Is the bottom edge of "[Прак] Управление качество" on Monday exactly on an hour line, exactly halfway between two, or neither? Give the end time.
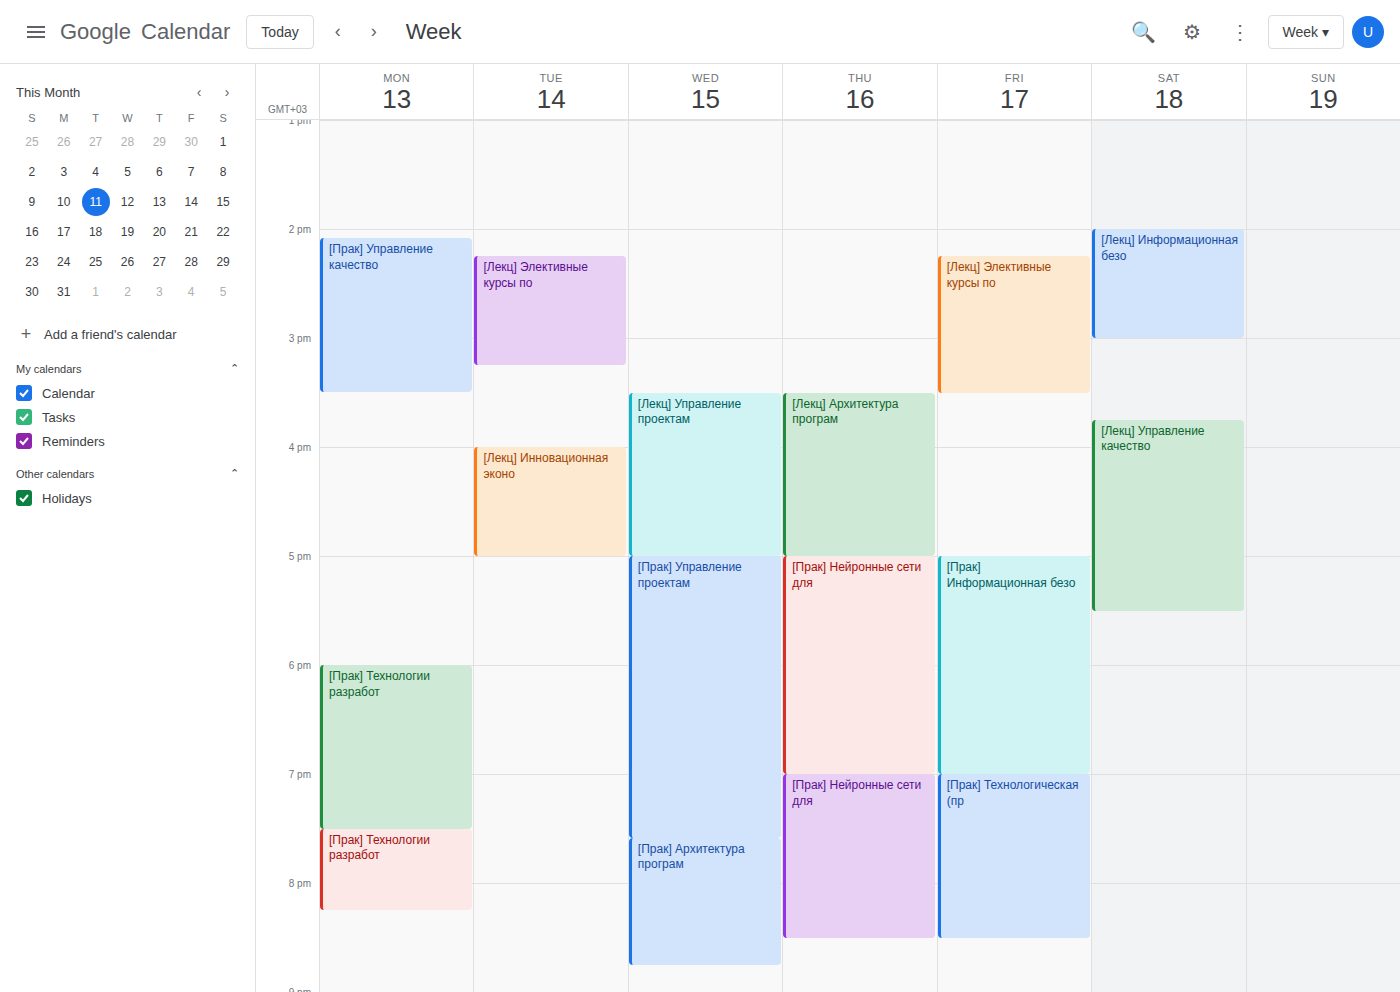
3:30 PM -- halfway between the 3 PM and 4 PM lines.